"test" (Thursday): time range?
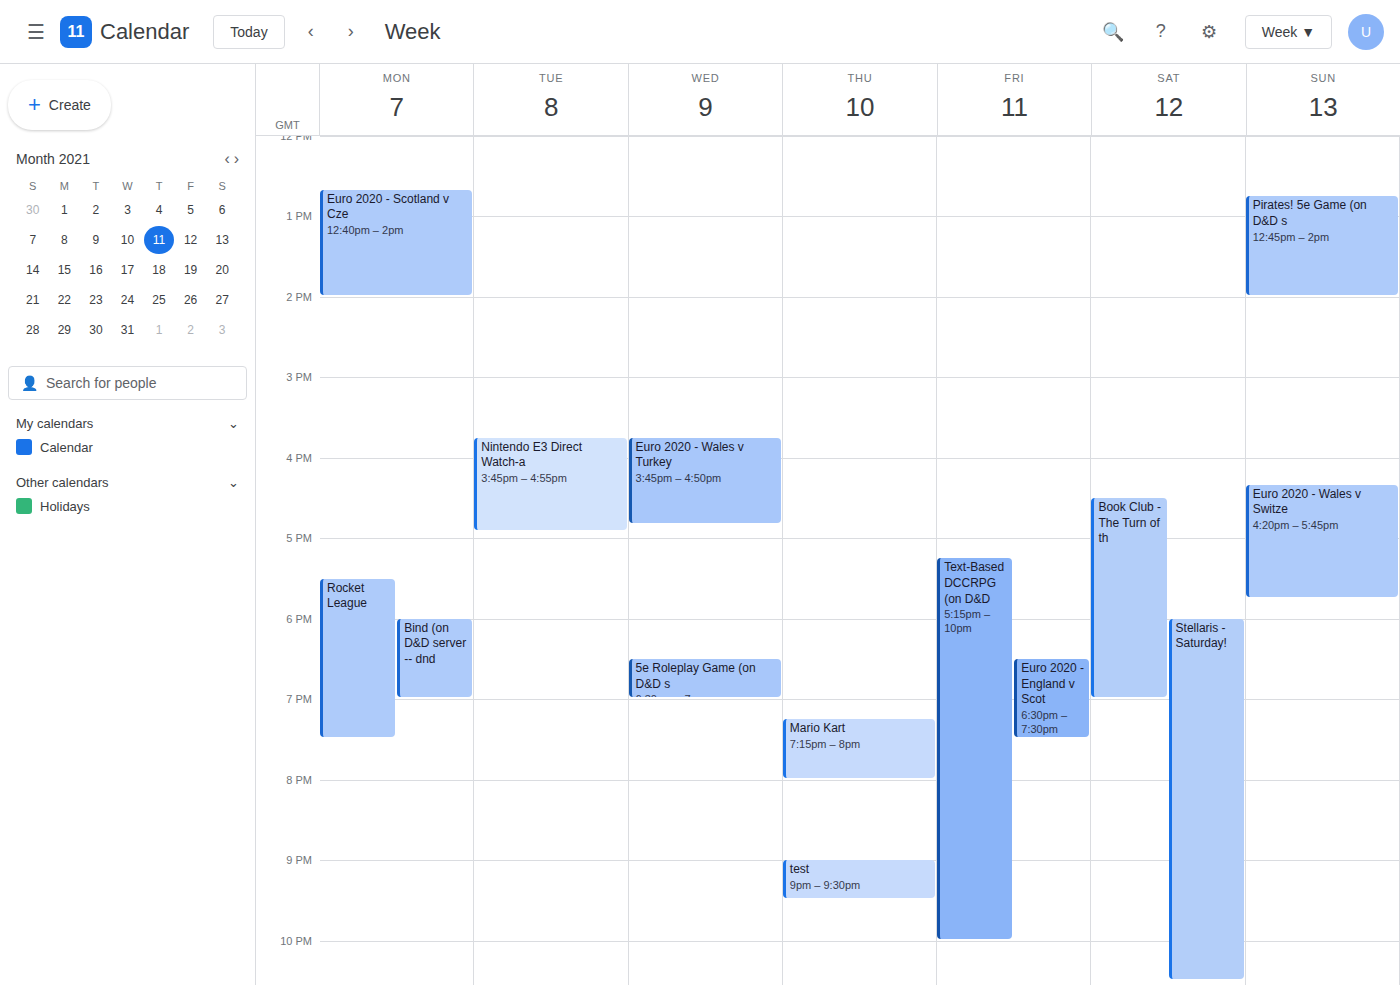
9:00 PM to 9:30 PM